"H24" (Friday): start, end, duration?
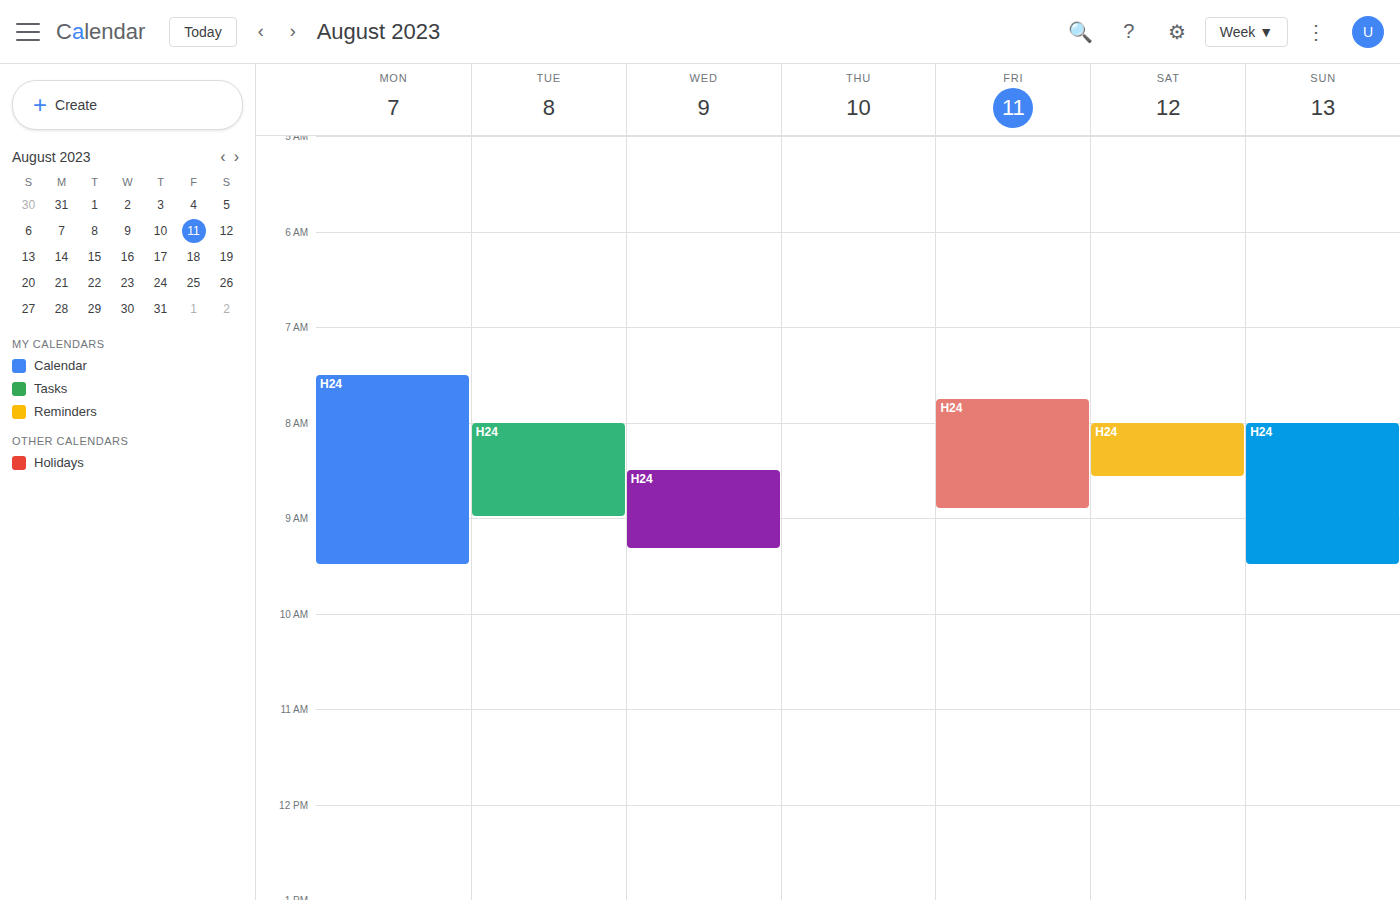
7:45 AM to 8:55 AM, 1 hour 10 minutes